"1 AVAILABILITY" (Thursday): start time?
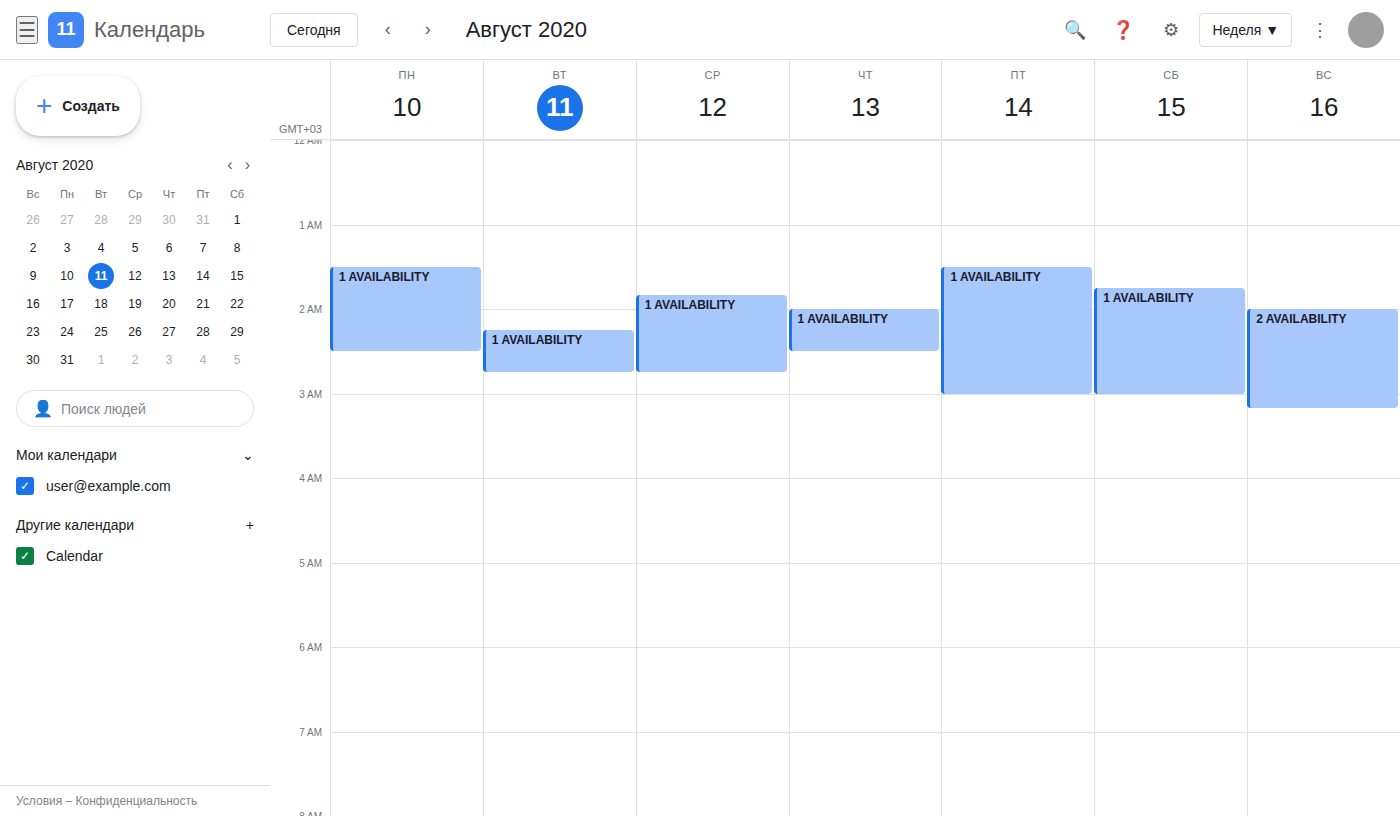
2:00 AM